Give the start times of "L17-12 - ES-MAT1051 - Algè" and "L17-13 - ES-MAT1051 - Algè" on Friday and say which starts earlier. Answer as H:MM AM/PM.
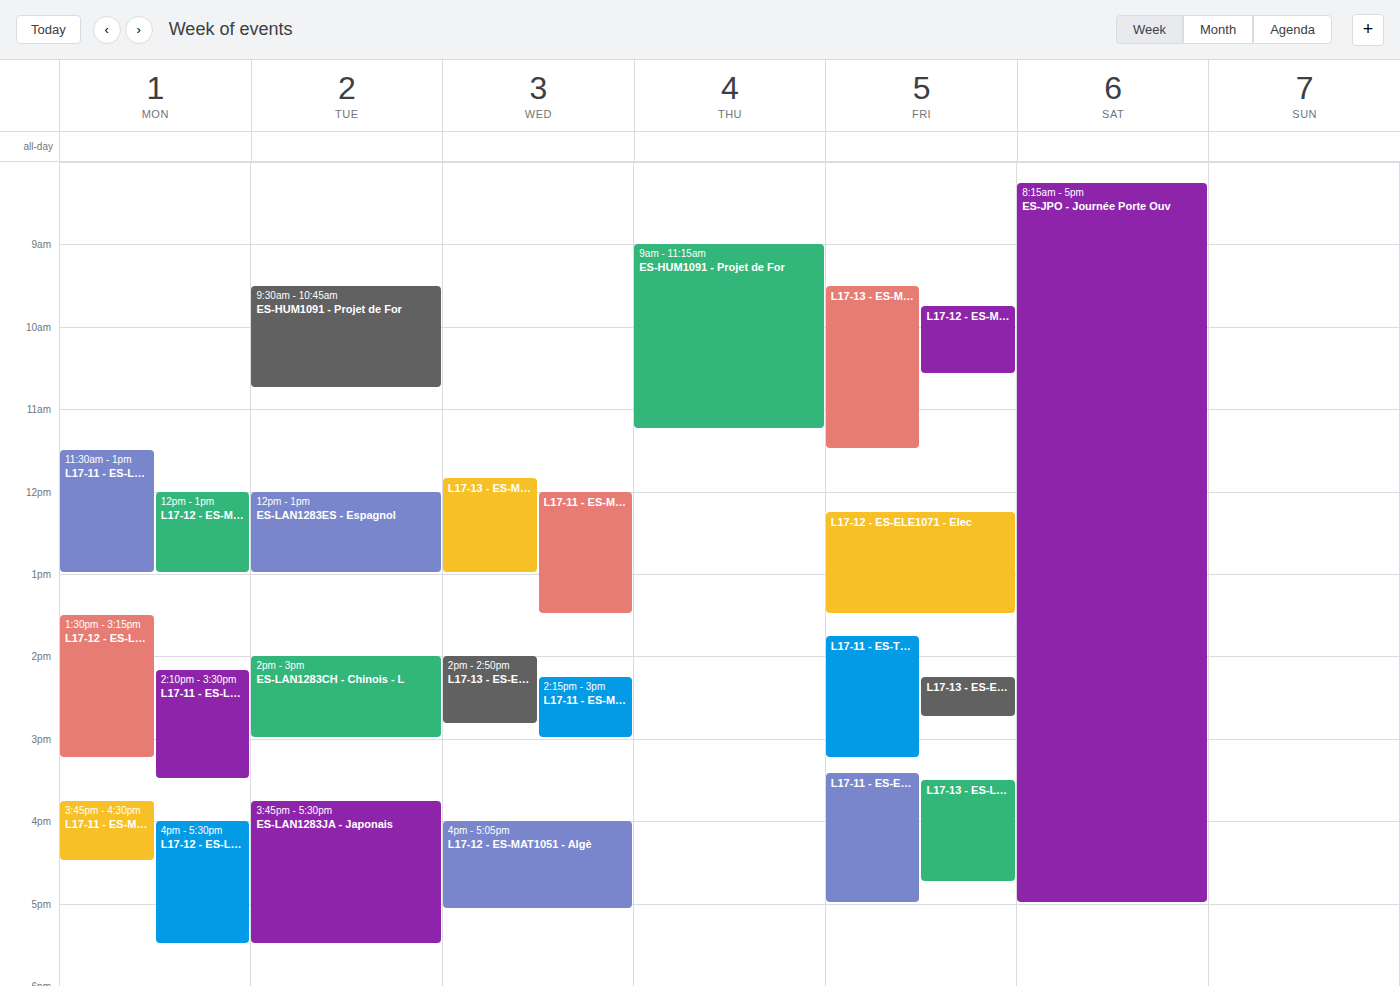
"L17-13 - ES-MAT1051 - Algè" 9:30 AM; "L17-12 - ES-MAT1051 - Algè" 9:45 AM.